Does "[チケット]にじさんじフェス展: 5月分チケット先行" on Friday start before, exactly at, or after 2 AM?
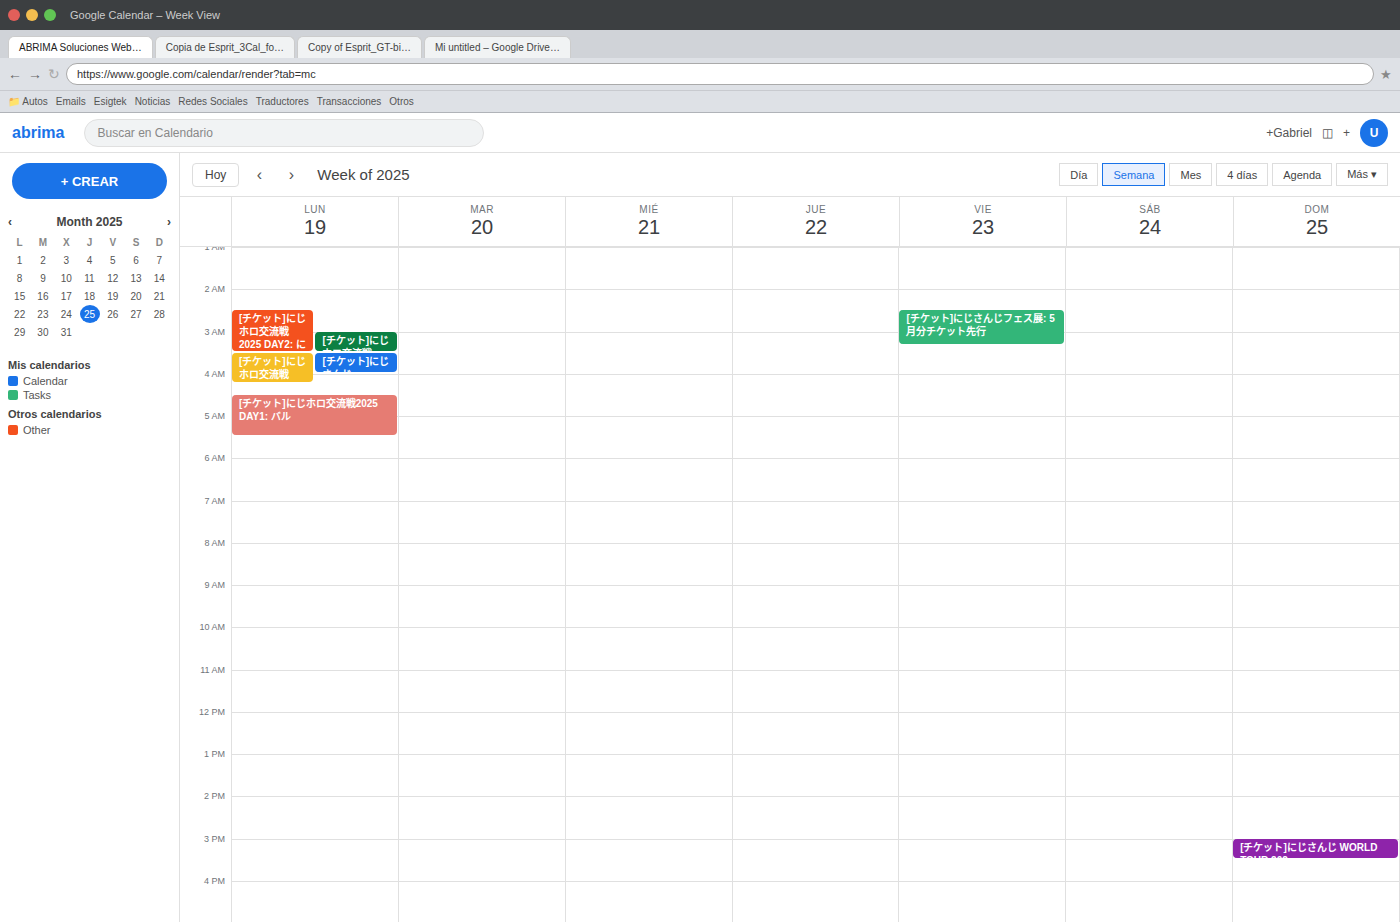
2:30 AM -- after 2 AM, 30 minutes below the 2 AM line.